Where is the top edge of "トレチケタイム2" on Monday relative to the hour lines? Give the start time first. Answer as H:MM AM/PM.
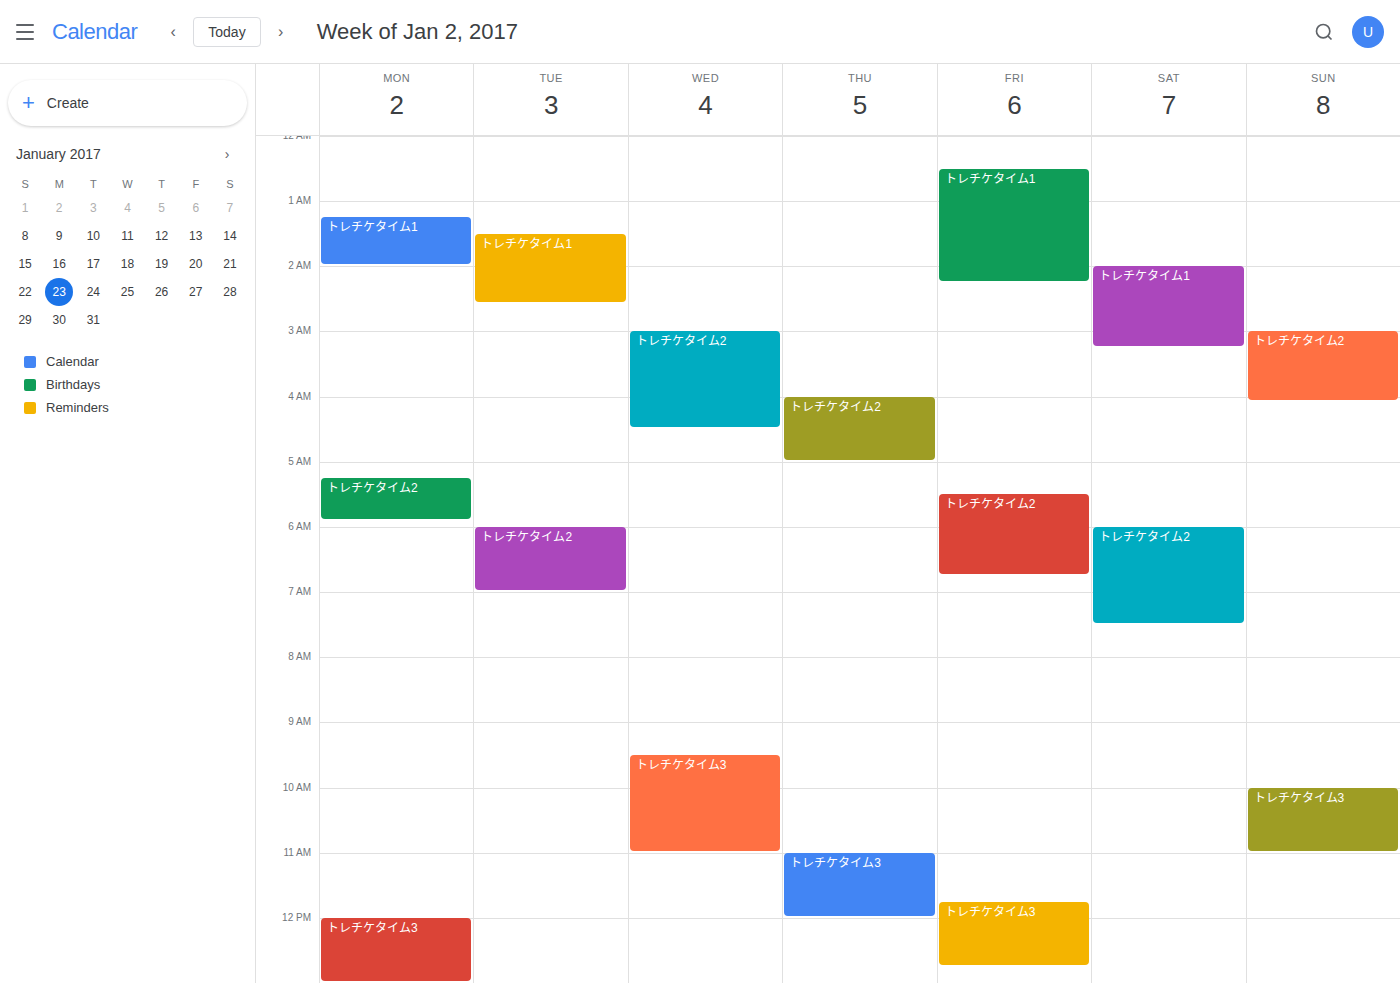
5:15 AM -- neither: a quarter of the way from the 5 AM line to the 6 AM line.